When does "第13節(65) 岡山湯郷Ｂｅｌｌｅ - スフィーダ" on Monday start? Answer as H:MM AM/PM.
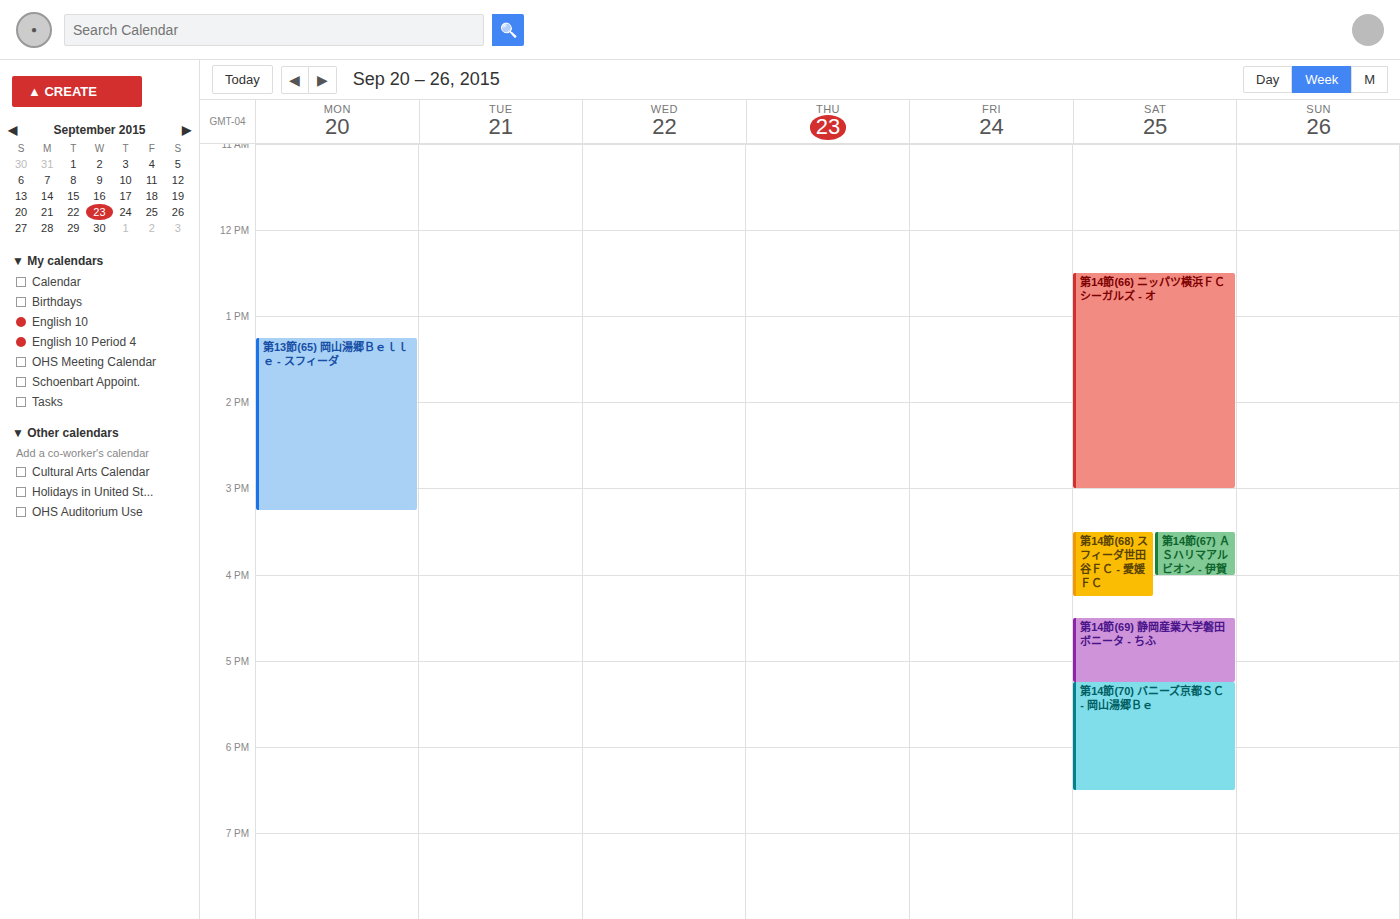
1:15 PM